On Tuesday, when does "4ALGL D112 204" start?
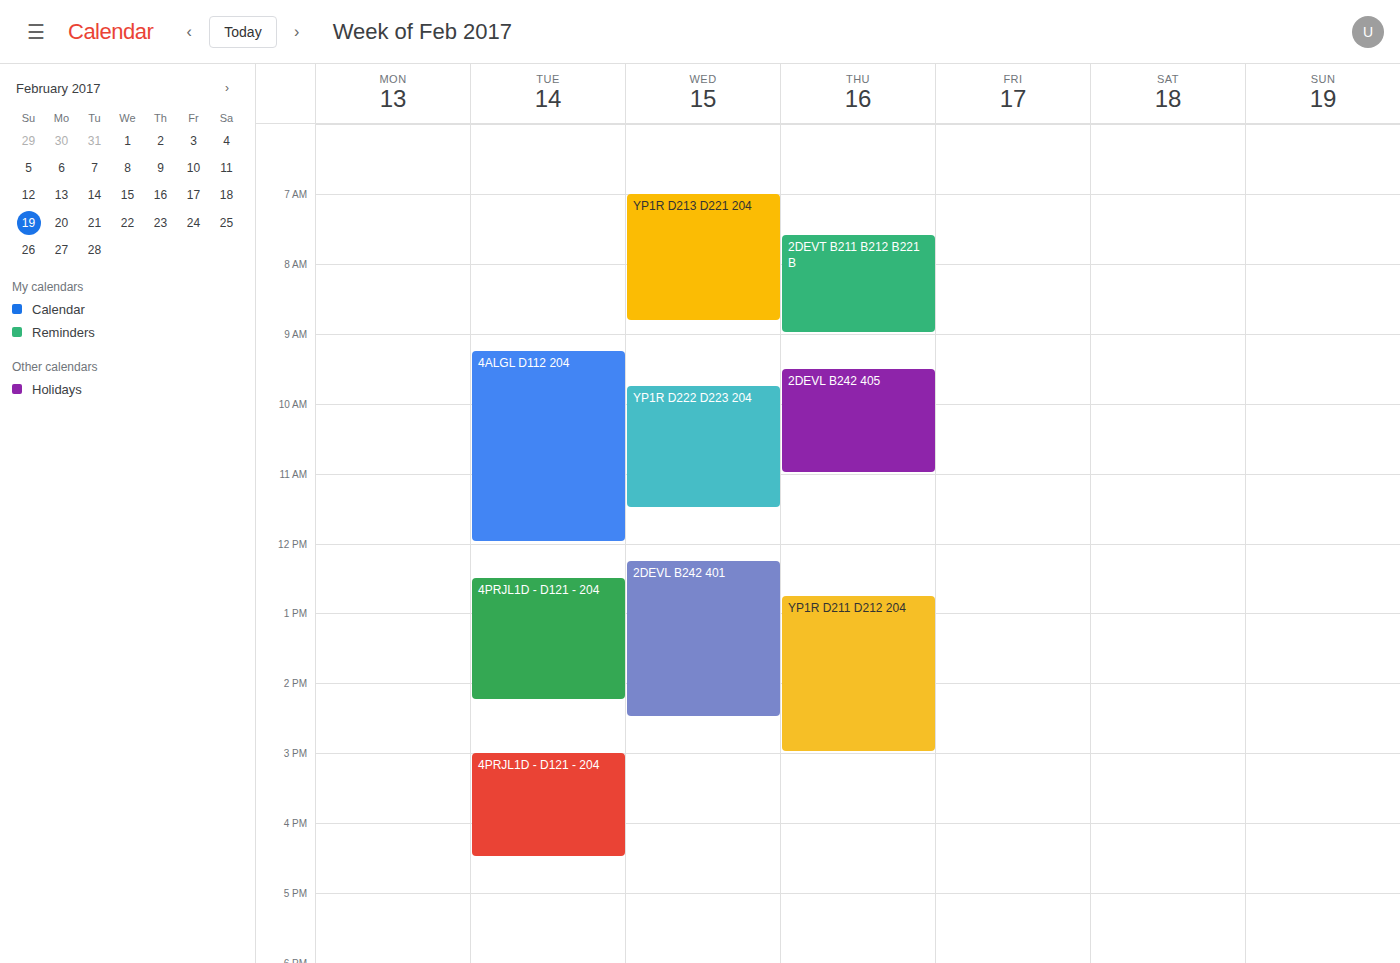
9:15 AM